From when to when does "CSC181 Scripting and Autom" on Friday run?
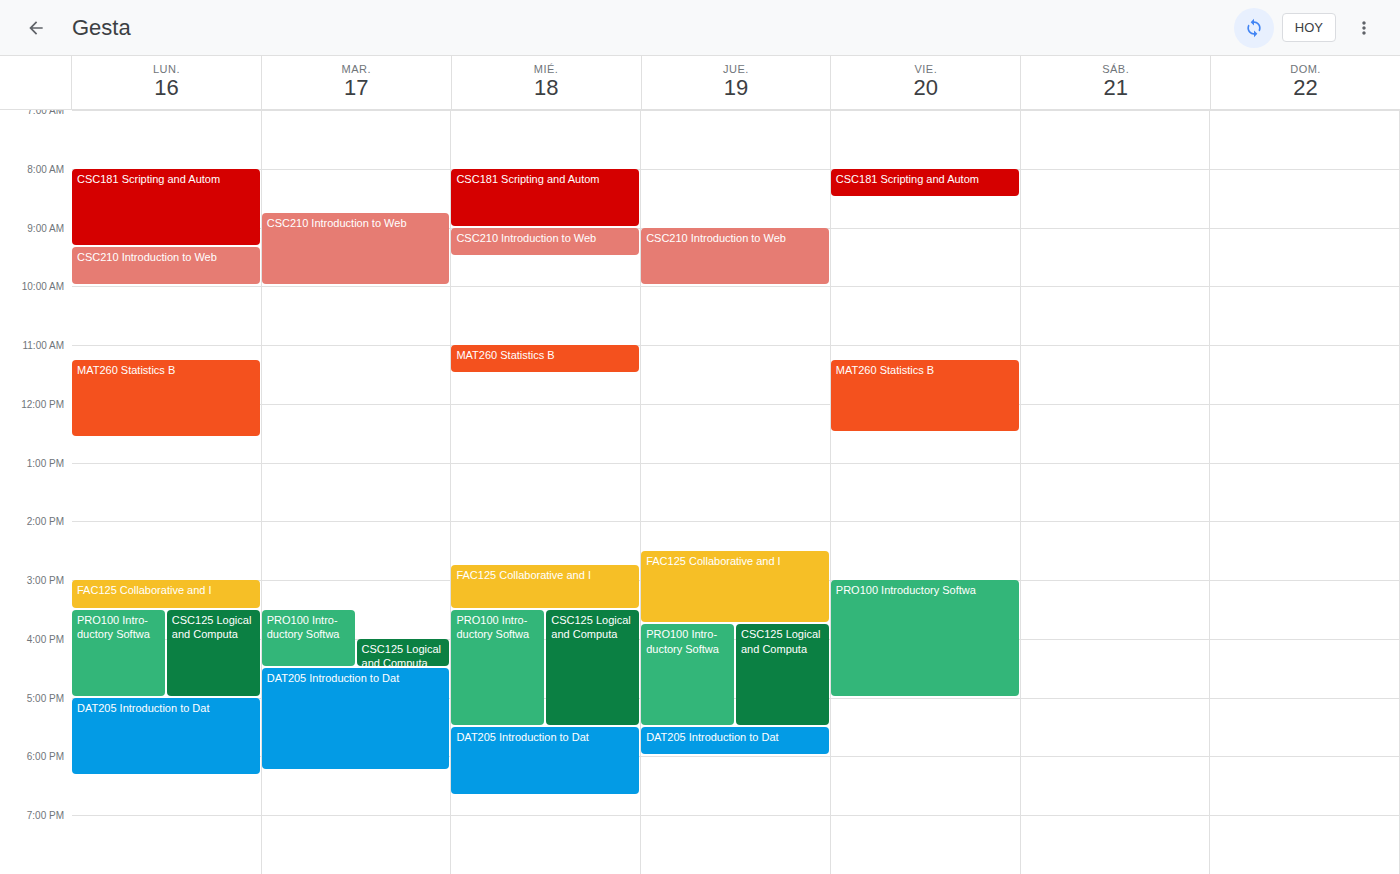
8:00 AM to 8:30 AM